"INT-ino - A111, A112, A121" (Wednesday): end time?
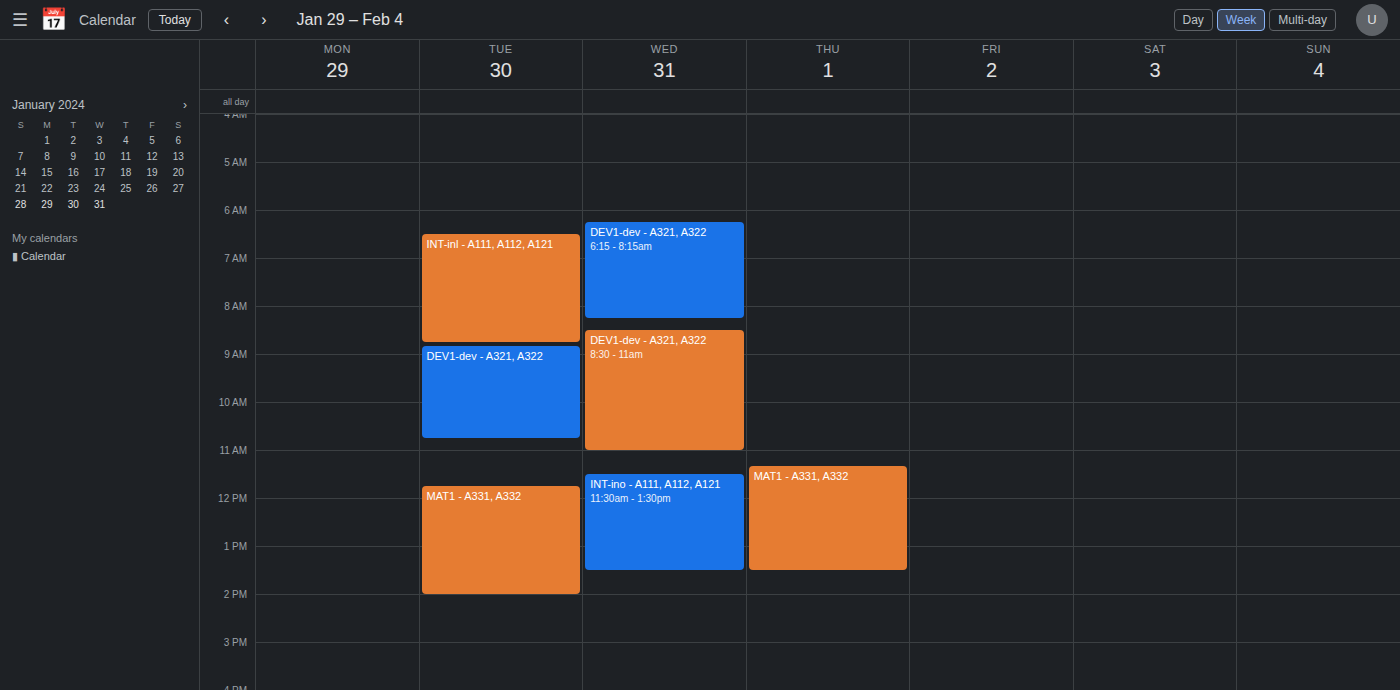
13:30